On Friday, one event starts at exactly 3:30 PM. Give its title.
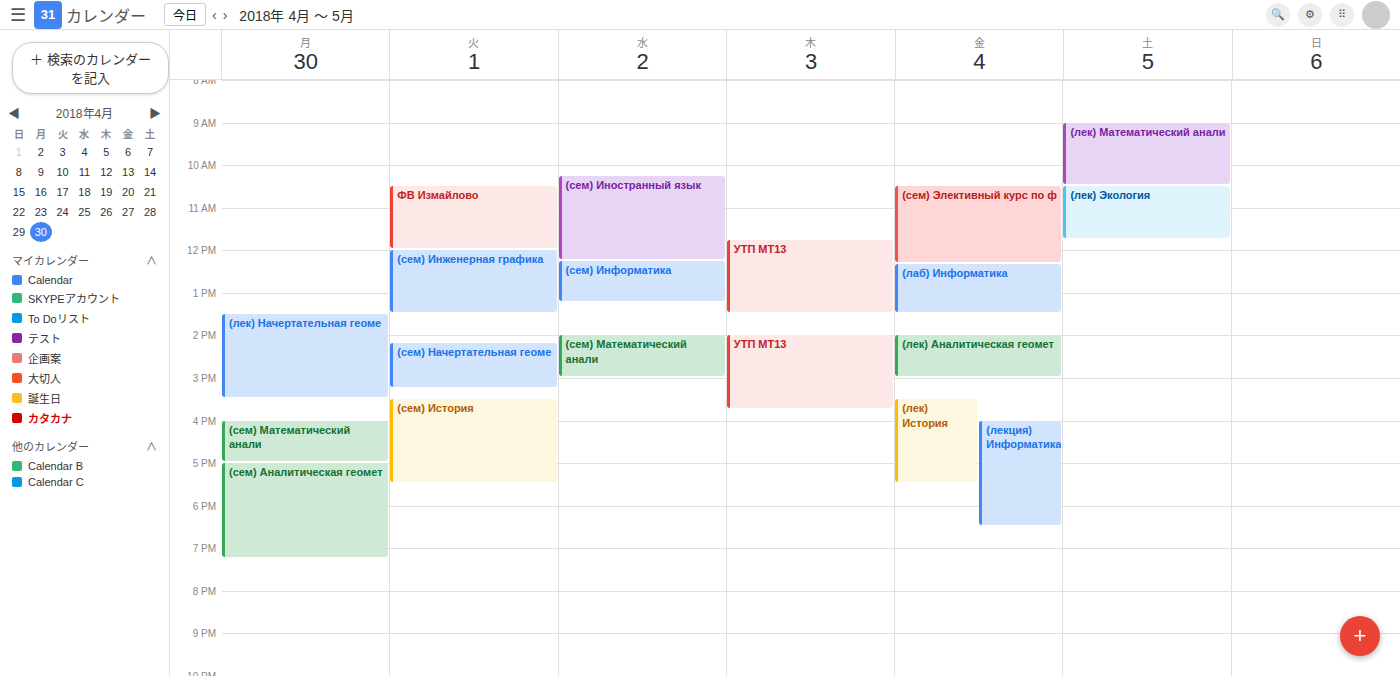
"(лек) История"